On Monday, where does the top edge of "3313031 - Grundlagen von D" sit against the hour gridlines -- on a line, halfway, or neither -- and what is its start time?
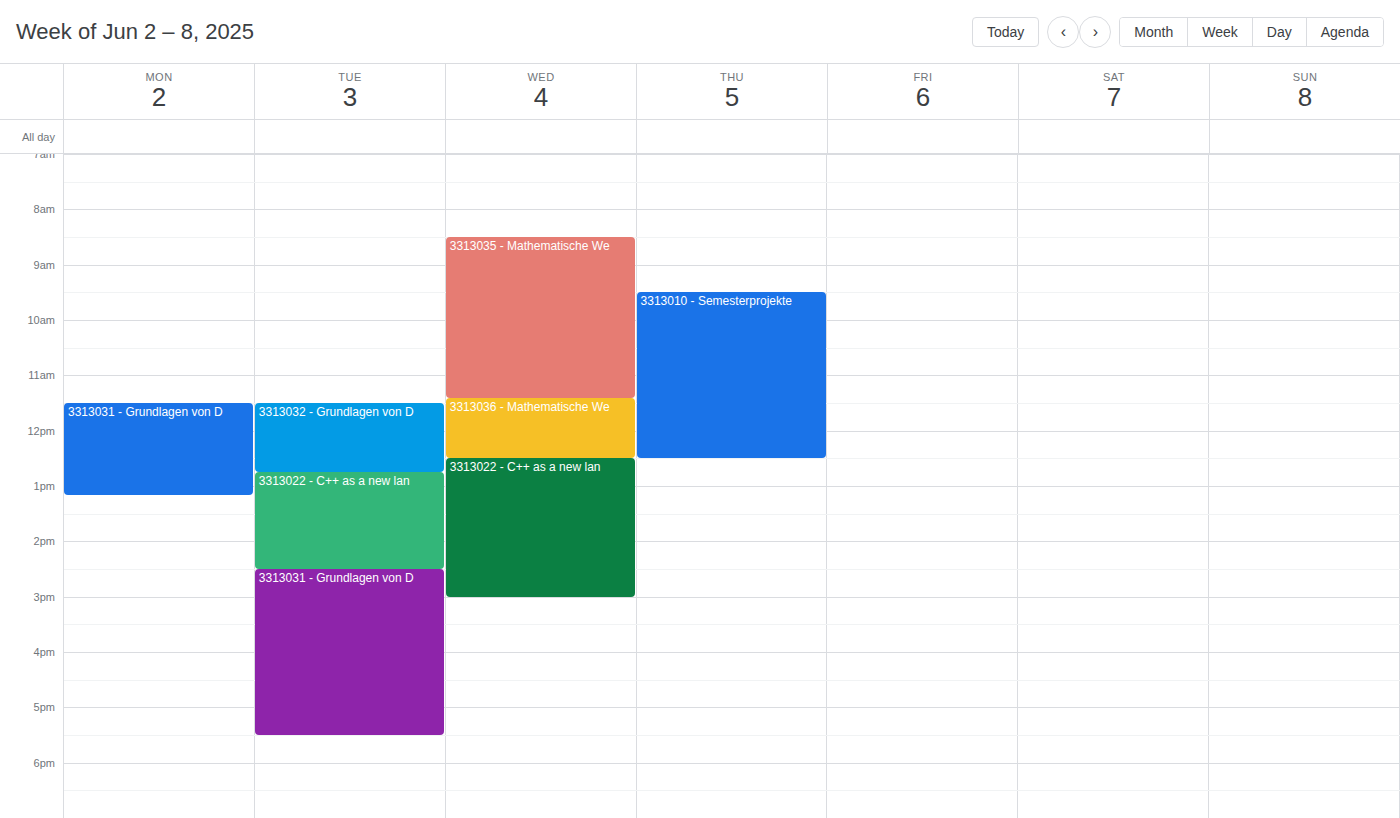
11:30 -- halfway between the 11:00 and 12:00 lines.